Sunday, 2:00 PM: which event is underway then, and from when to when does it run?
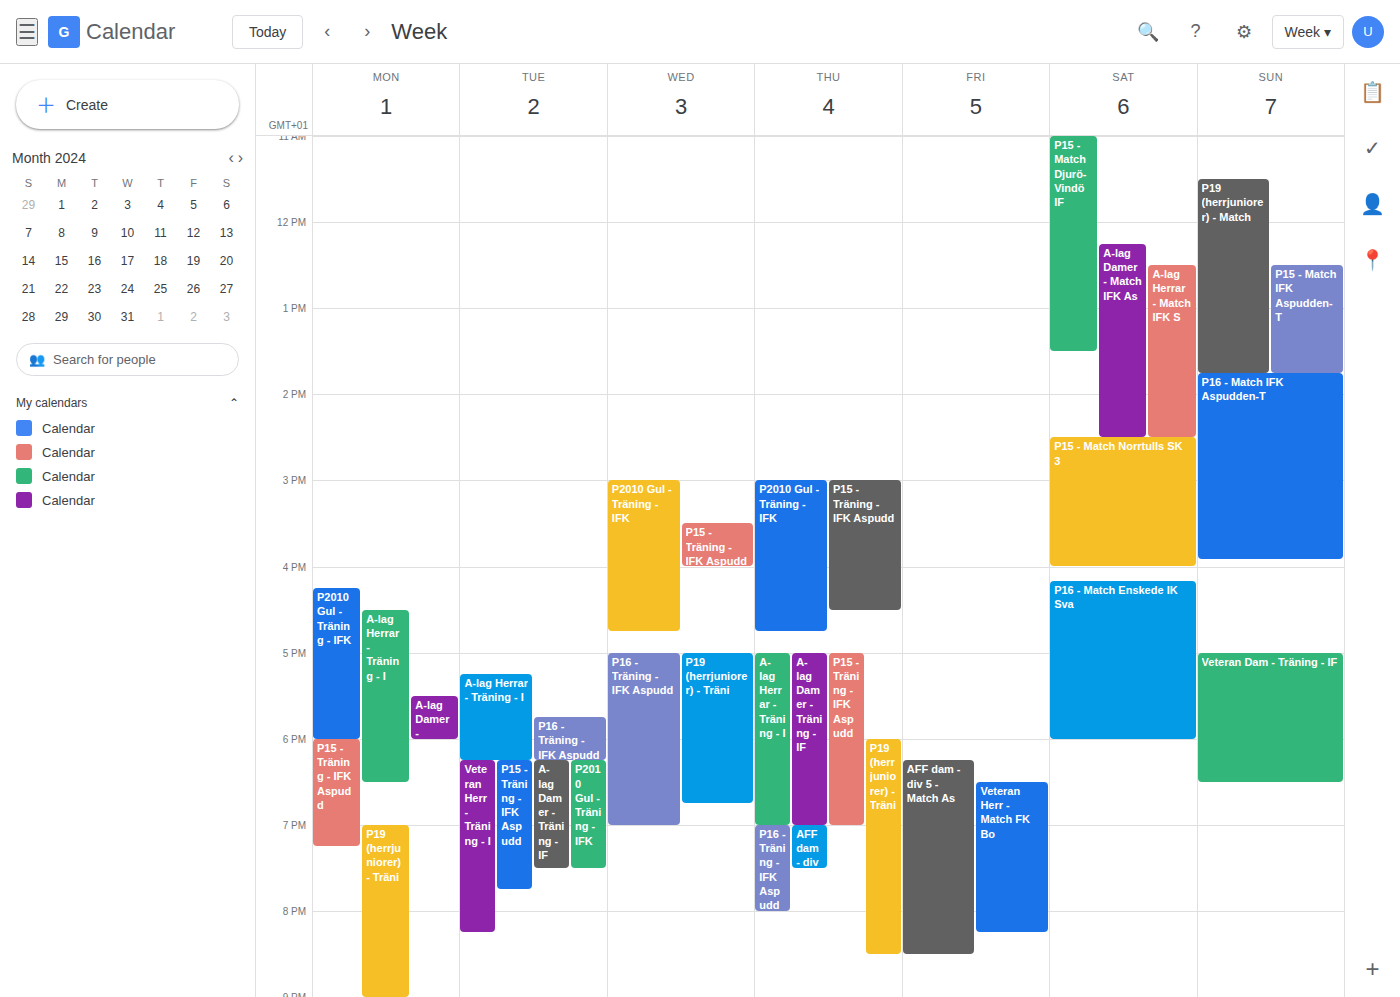
"P16 - Match IFK Aspudden-T", 1:45 PM to 3:55 PM